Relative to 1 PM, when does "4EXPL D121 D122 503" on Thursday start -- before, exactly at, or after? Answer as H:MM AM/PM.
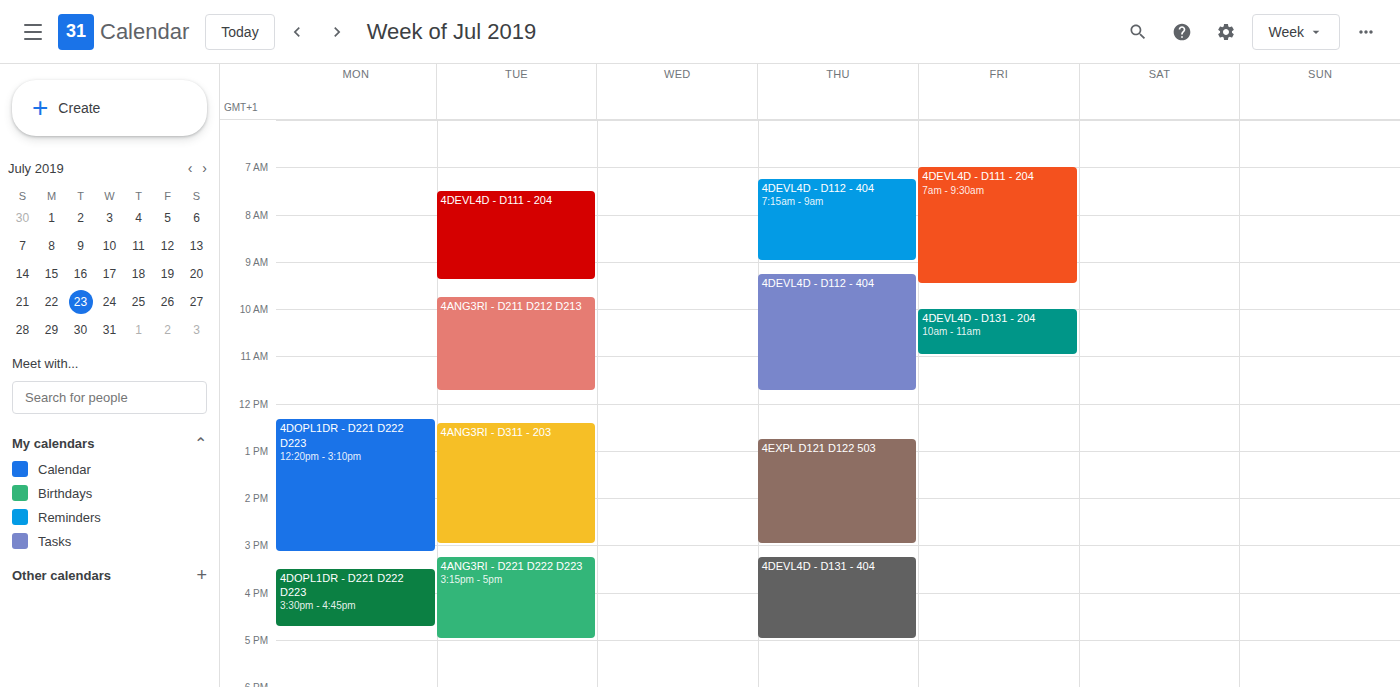
12:45 PM -- before 1 PM, 15 minutes above the 1 PM line.